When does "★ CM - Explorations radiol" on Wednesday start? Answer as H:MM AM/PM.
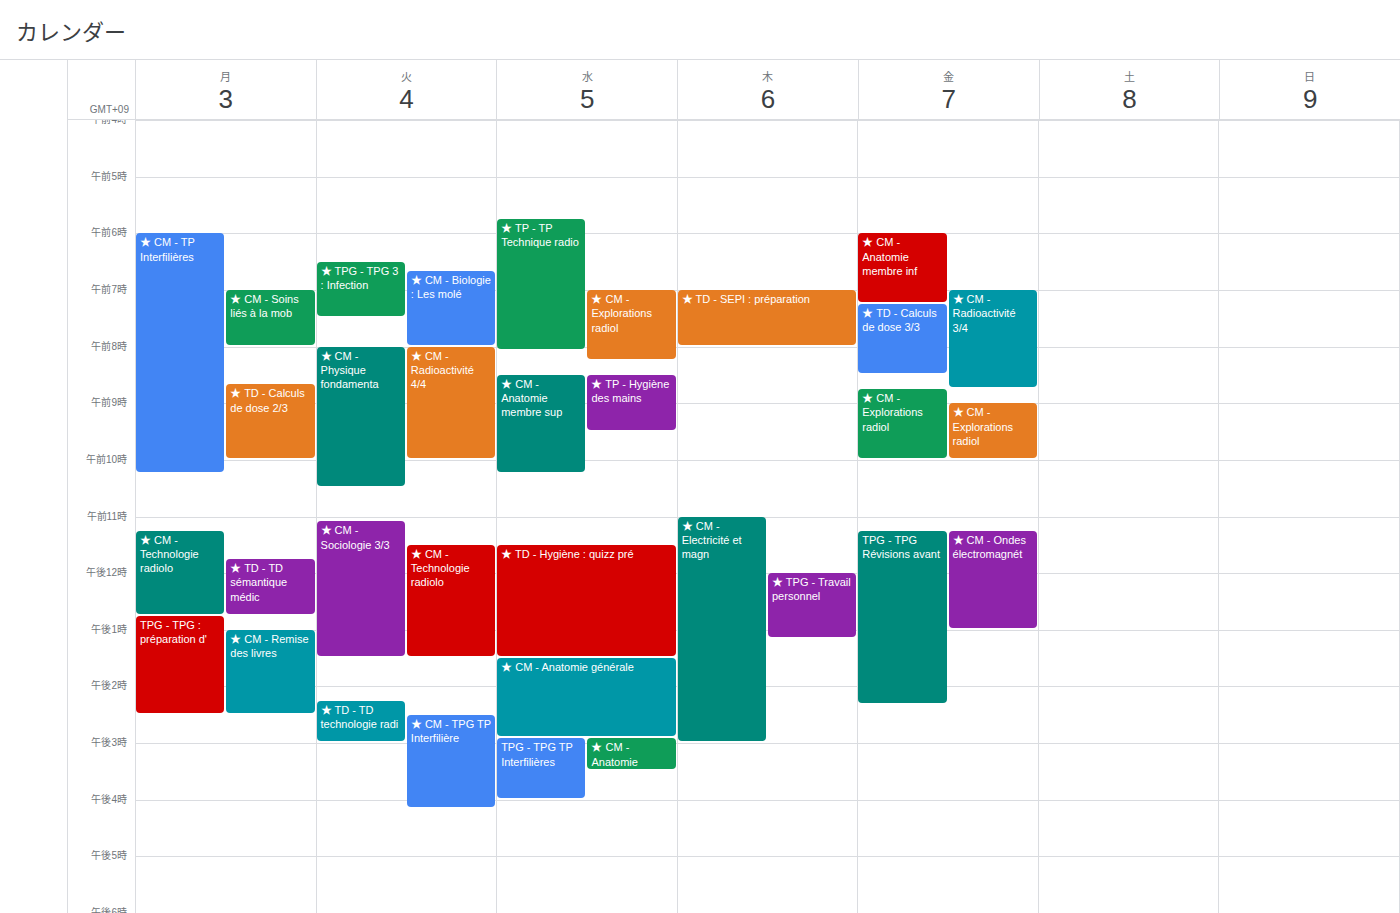
7:00 AM